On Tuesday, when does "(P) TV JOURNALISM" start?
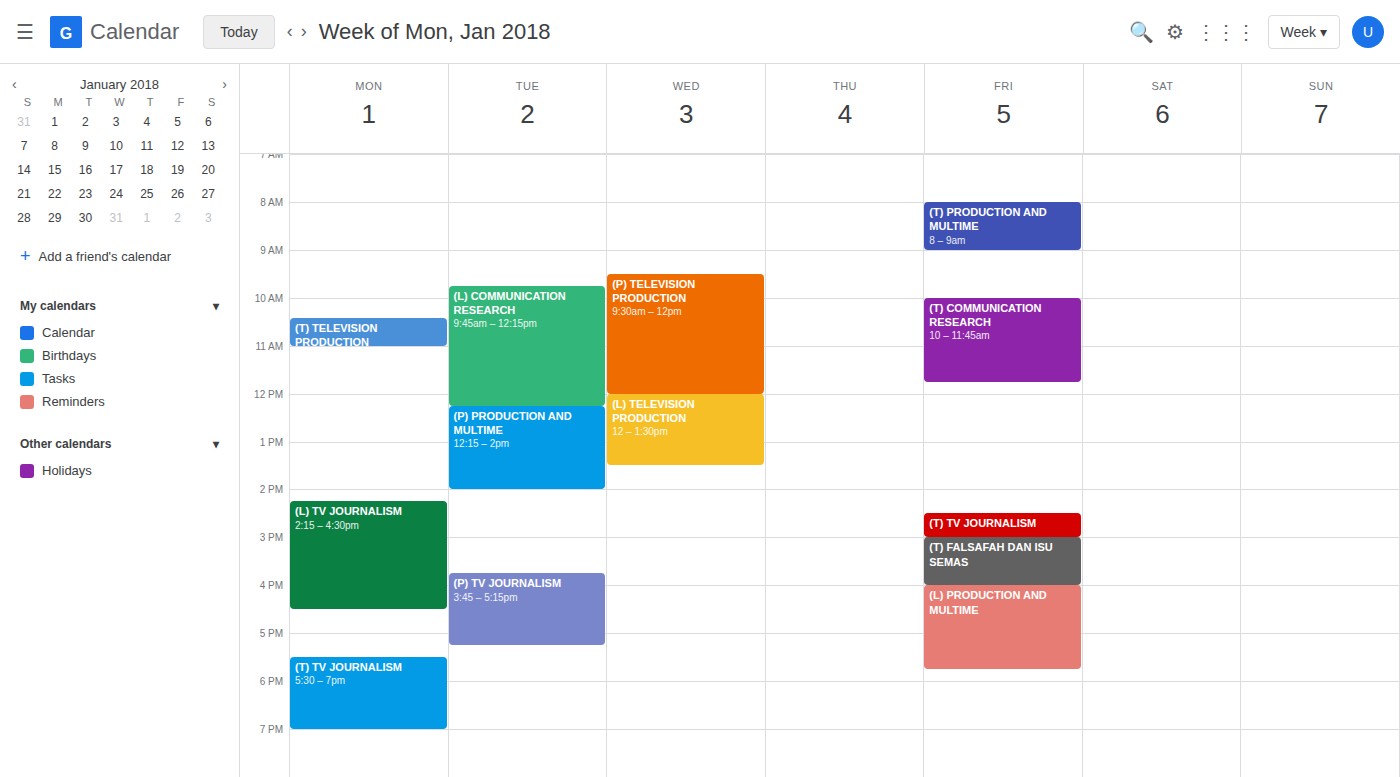
15:45